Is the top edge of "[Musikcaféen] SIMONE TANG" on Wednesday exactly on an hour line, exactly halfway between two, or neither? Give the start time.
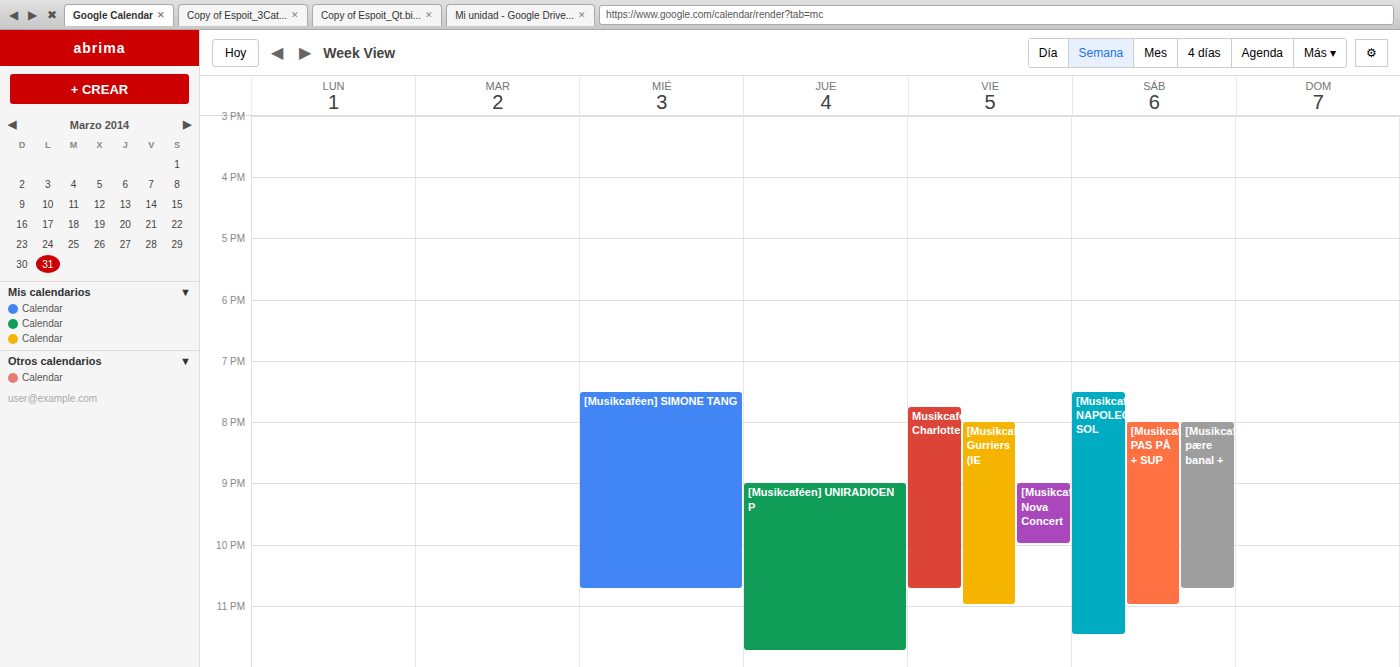
7:30 PM -- halfway between the 7 PM and 8 PM lines.